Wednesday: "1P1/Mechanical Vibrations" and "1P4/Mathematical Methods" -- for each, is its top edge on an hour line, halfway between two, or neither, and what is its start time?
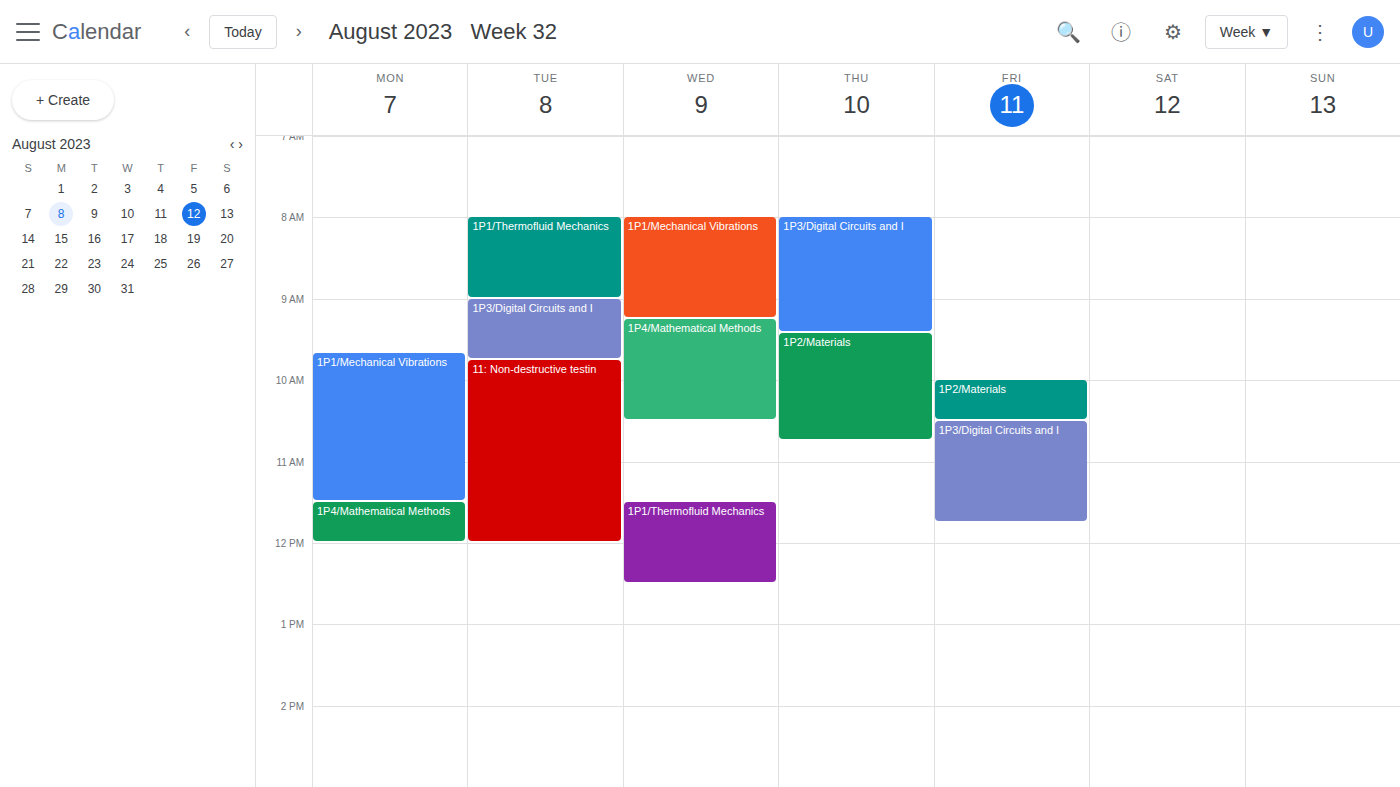
"1P1/Mechanical Vibrations": 8:00 AM, exactly on the 8 AM line. "1P4/Mathematical Methods": 9:15 AM, neither: a quarter of the way from the 9 AM line to the 10 AM line.